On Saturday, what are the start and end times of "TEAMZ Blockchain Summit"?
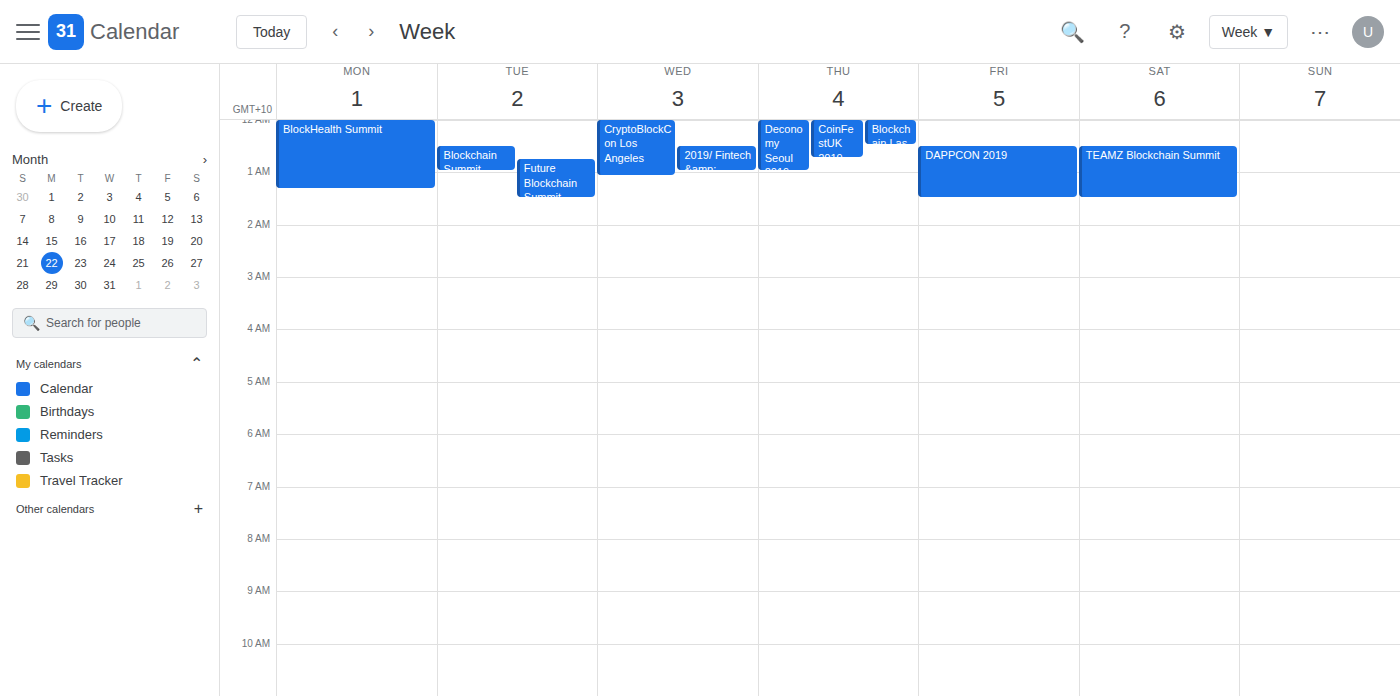
00:30 to 01:30